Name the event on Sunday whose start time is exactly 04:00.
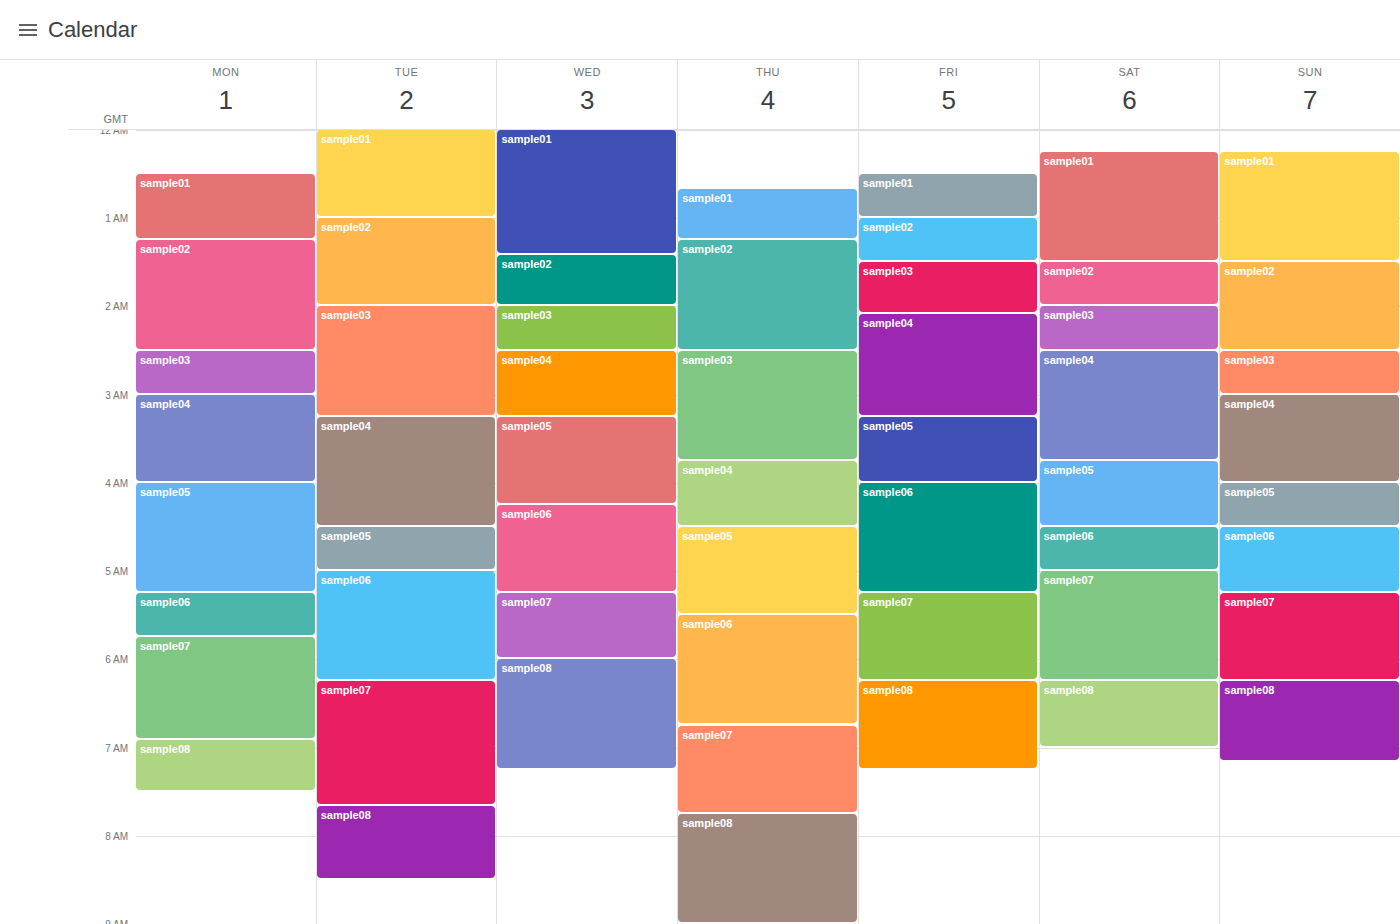
"sample05"